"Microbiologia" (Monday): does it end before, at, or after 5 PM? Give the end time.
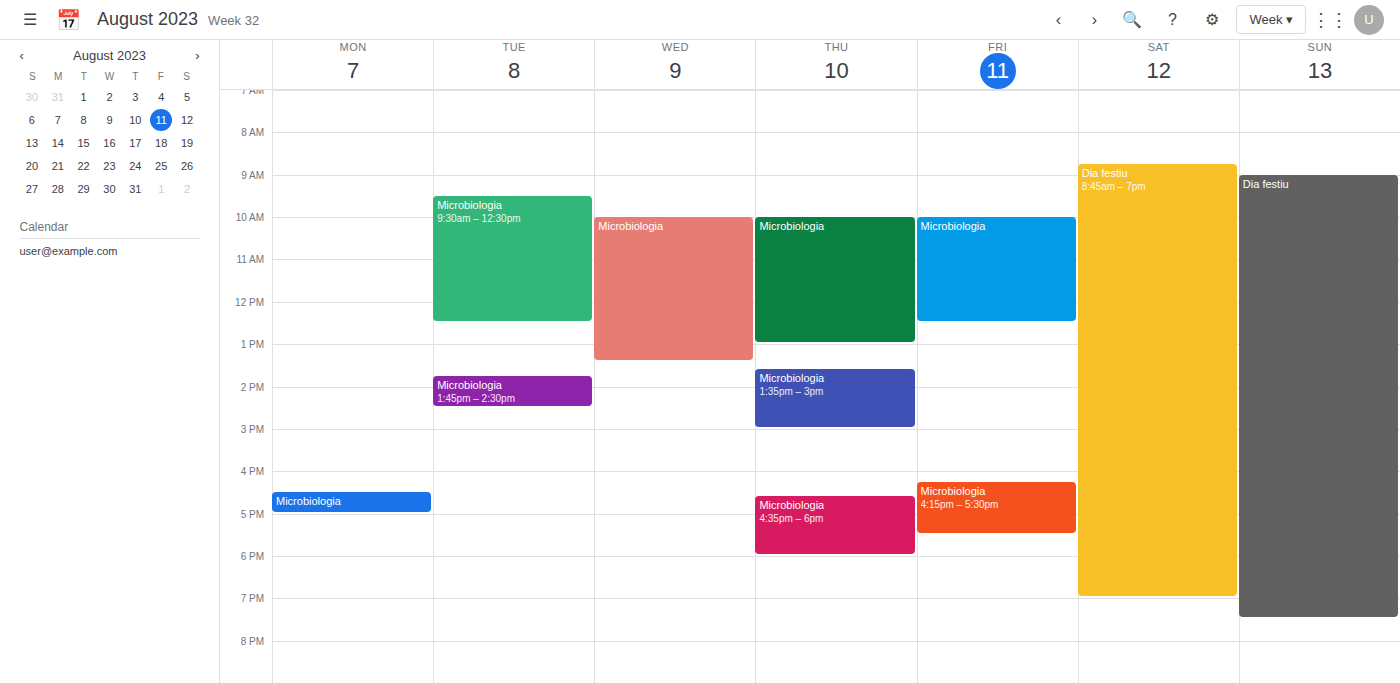
5:00 PM -- exactly at 5 PM, on the 5 PM line.